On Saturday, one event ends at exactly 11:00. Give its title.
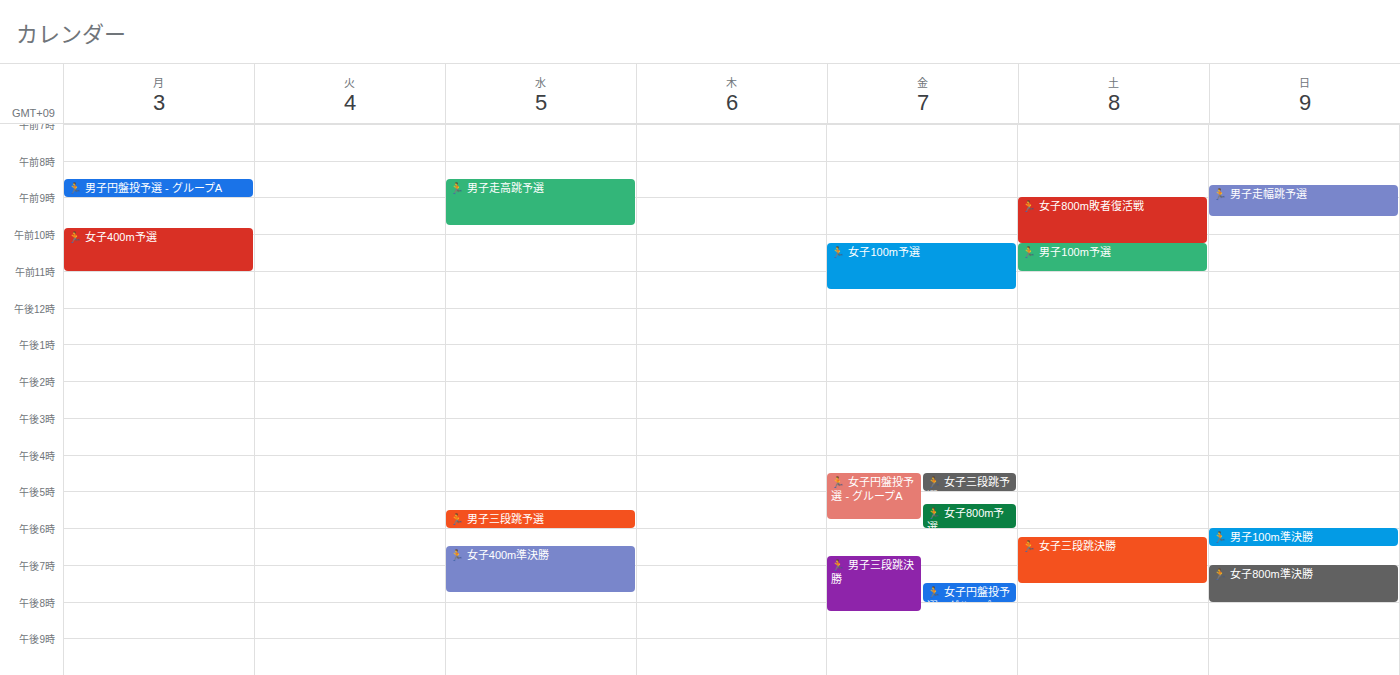
"🏃 男子100m予選"